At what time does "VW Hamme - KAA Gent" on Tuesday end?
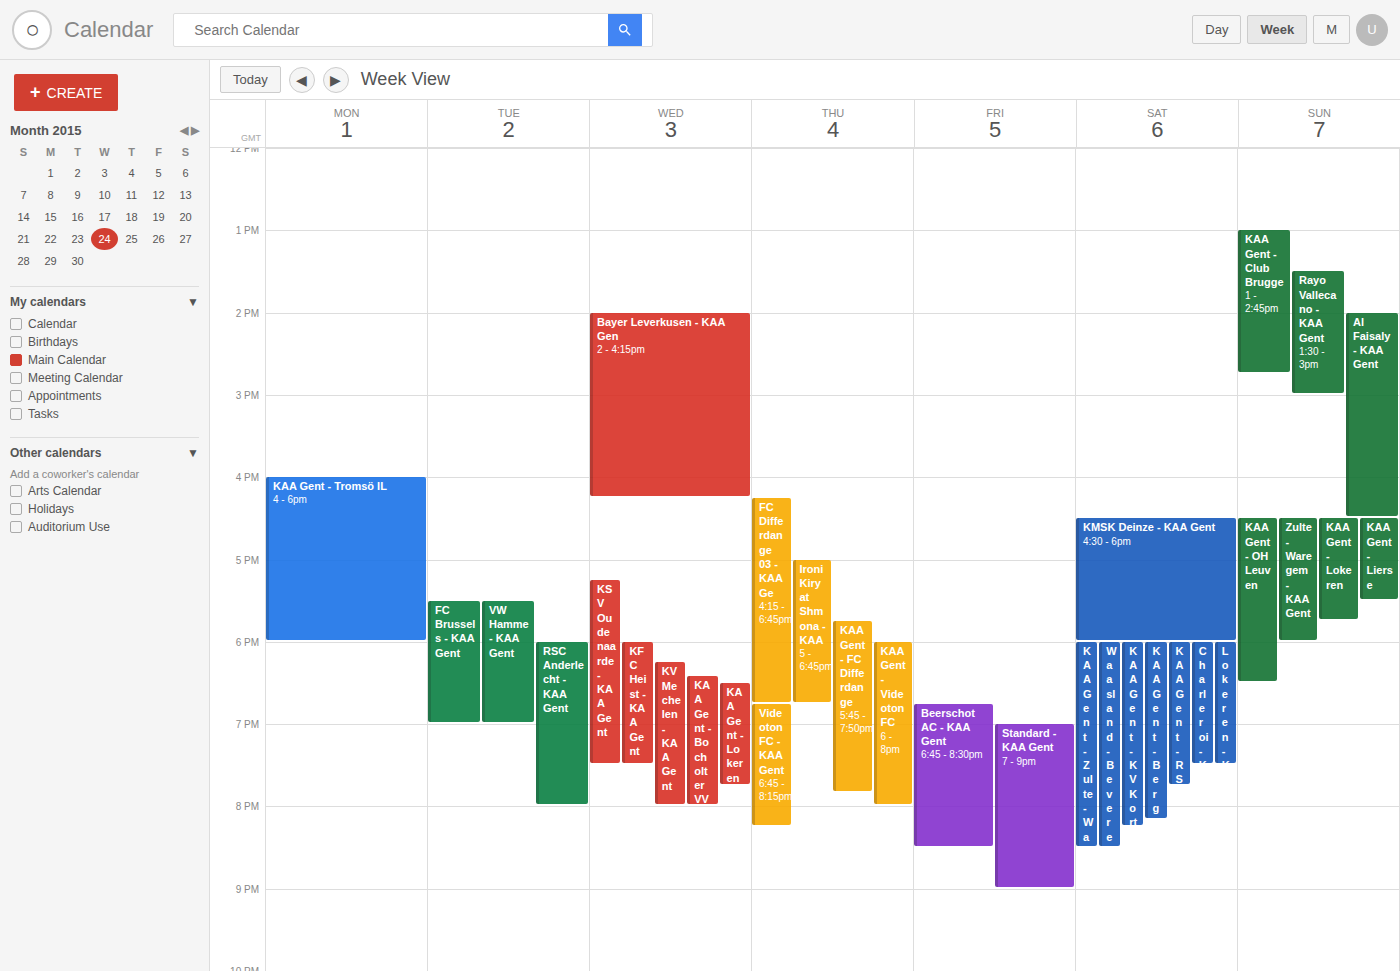
7:00 PM